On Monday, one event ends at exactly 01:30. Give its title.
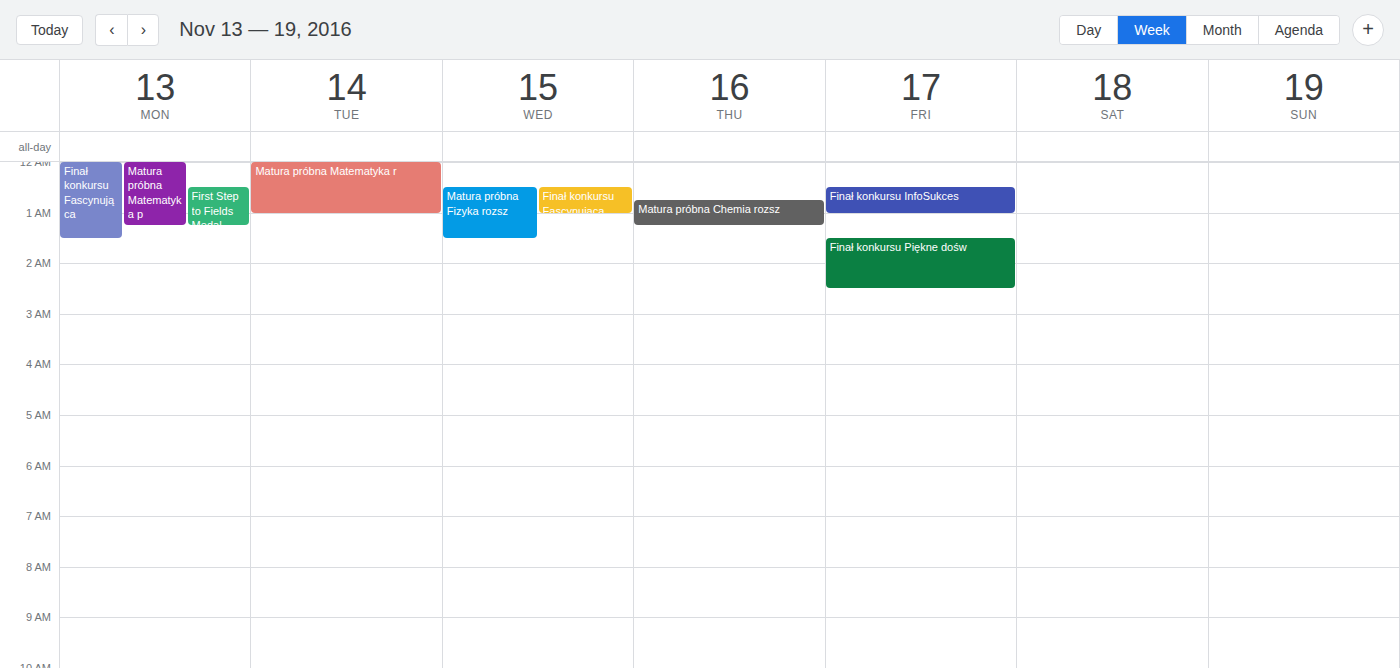
"Finał konkursu Fascynująca"